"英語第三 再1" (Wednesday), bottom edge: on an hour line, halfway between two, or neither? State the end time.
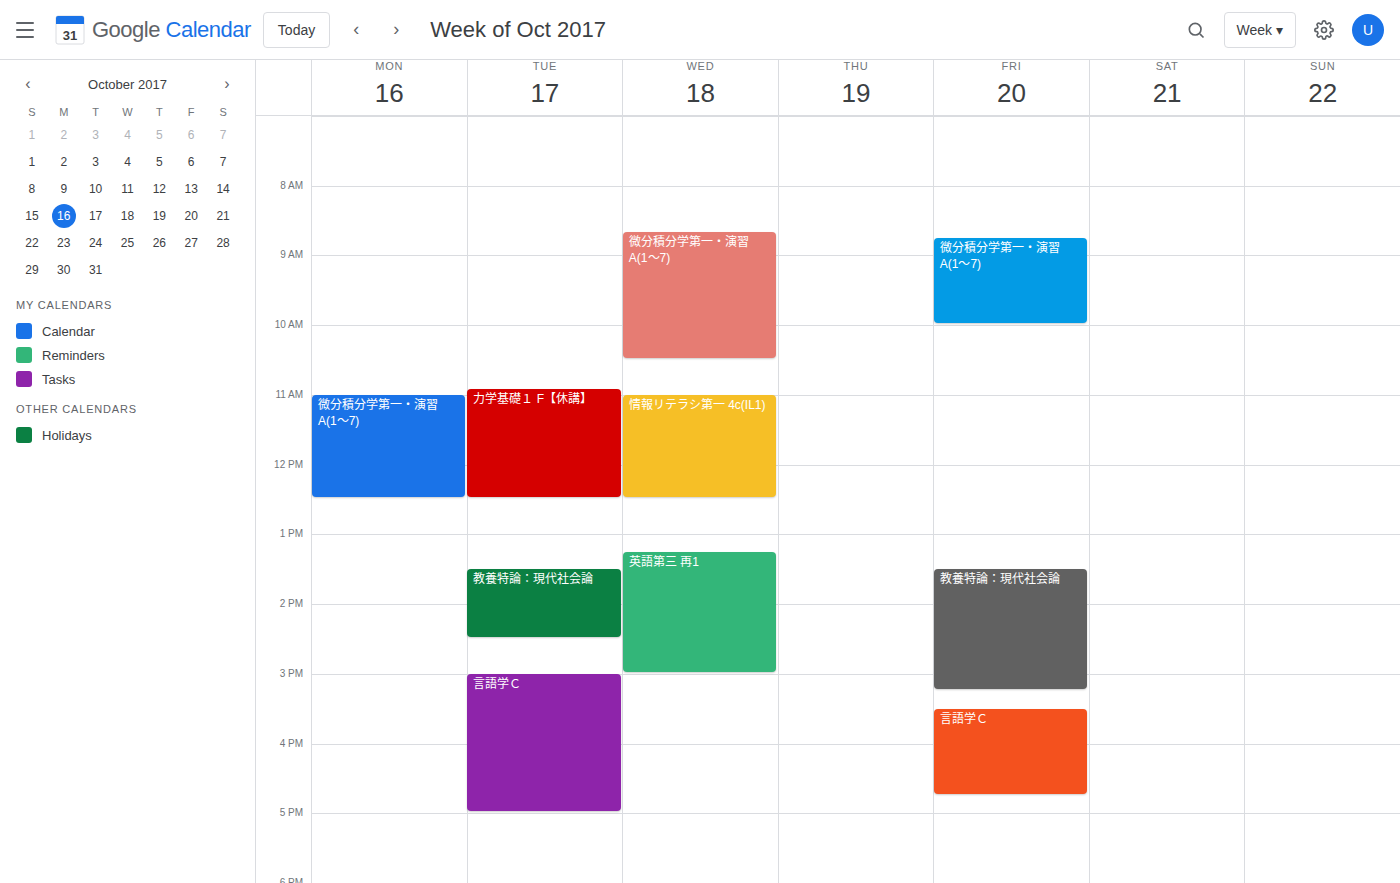
3:00 PM -- exactly on the 3 PM line.